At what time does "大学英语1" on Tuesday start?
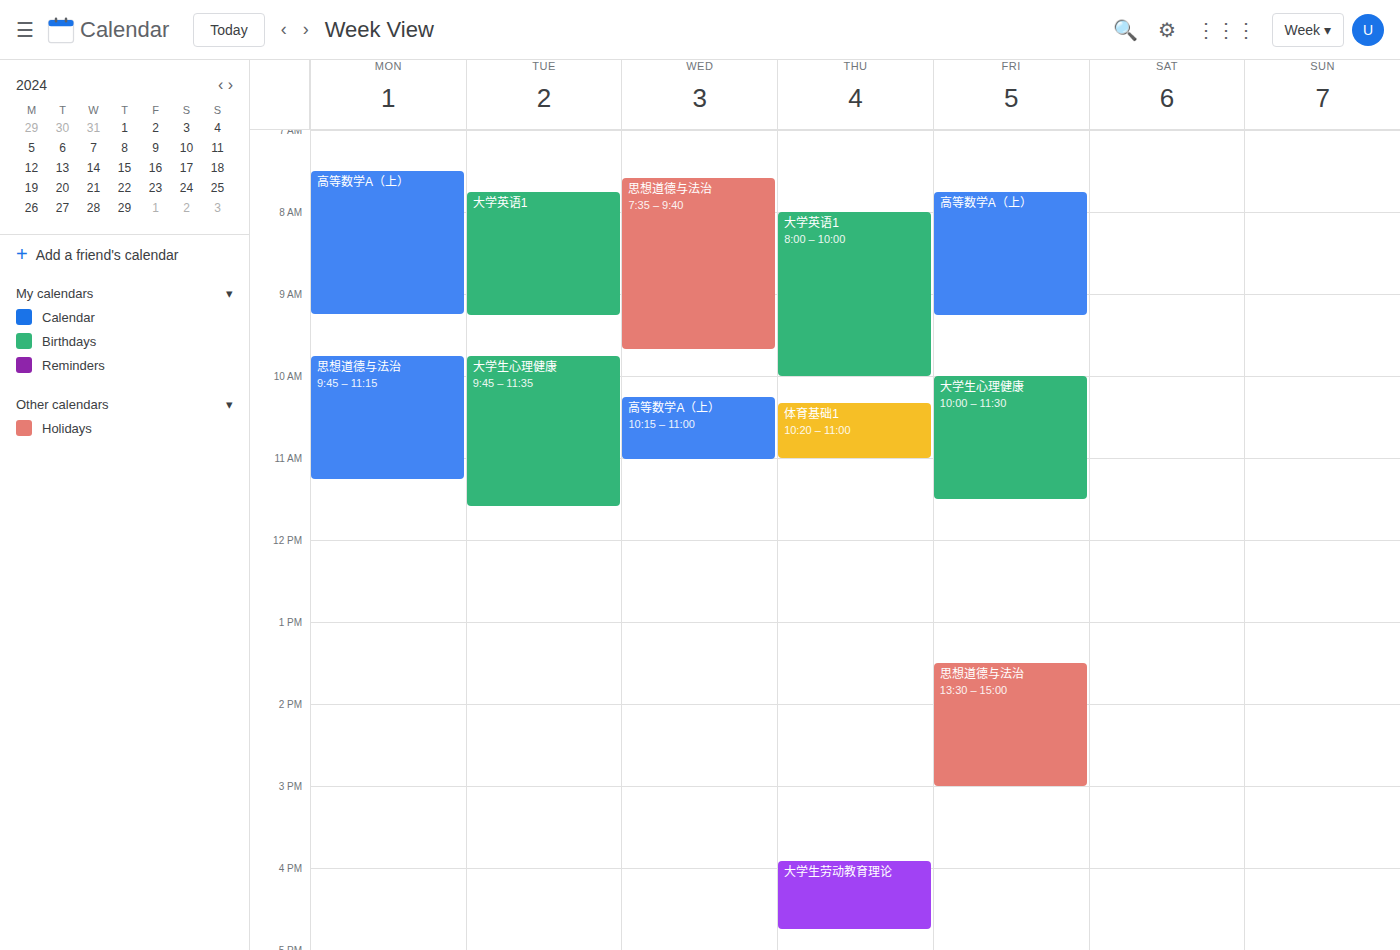
7:45 AM